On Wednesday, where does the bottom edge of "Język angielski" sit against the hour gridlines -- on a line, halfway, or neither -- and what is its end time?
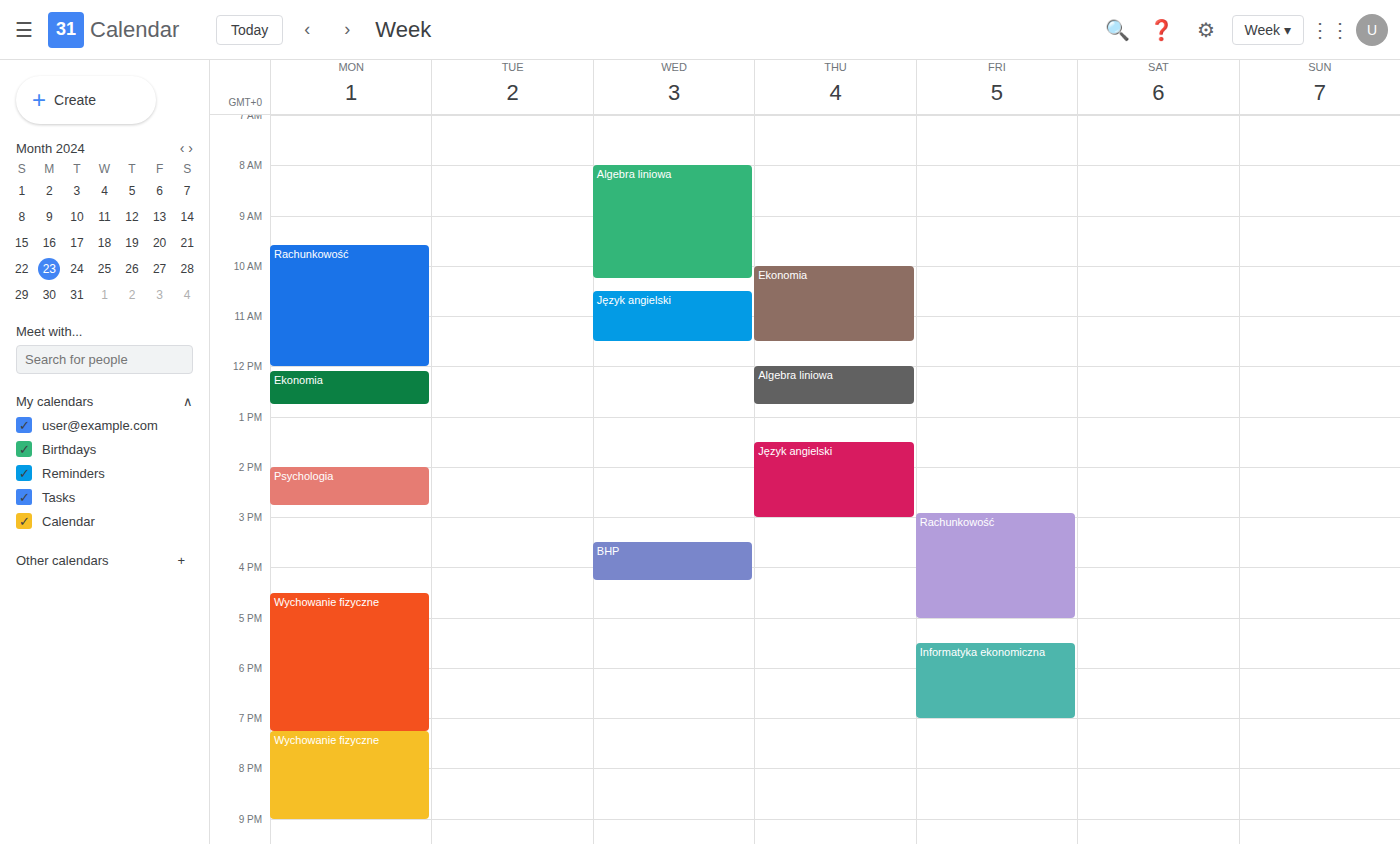
11:30 -- halfway between the 11:00 and 12:00 lines.